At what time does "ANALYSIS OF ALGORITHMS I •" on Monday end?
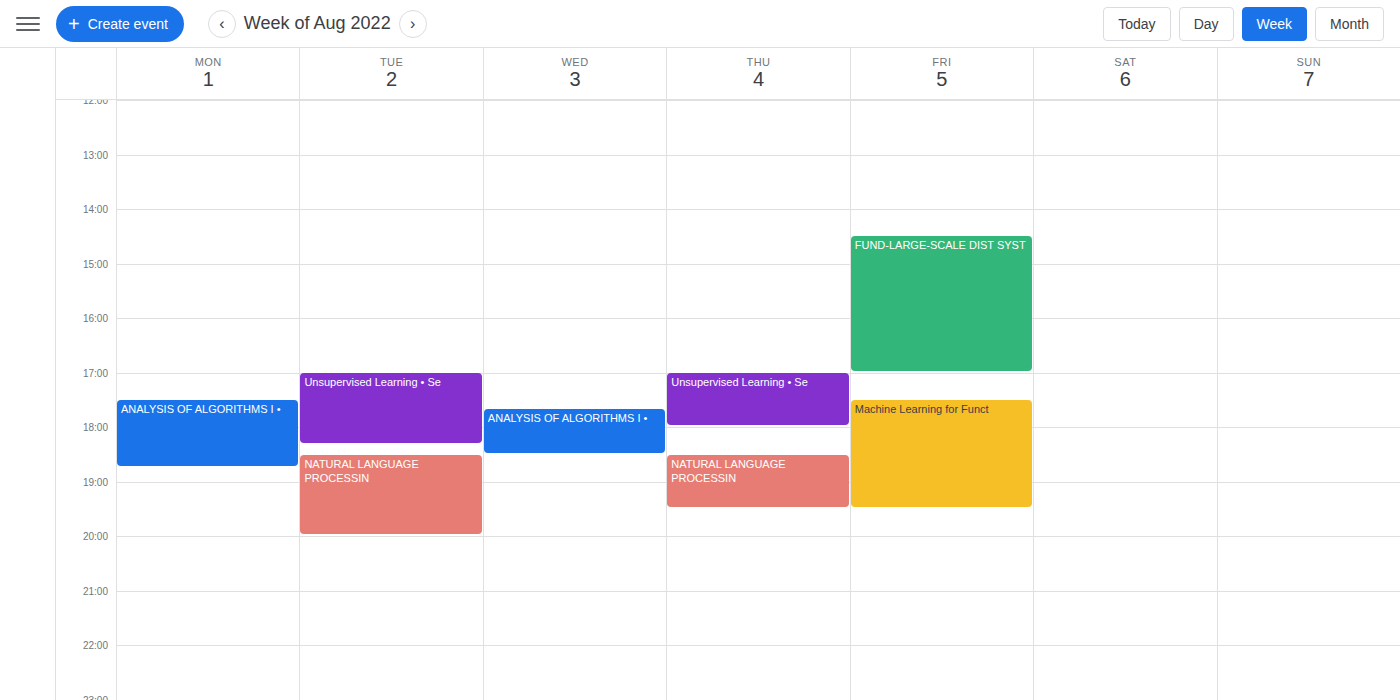
6:45 PM